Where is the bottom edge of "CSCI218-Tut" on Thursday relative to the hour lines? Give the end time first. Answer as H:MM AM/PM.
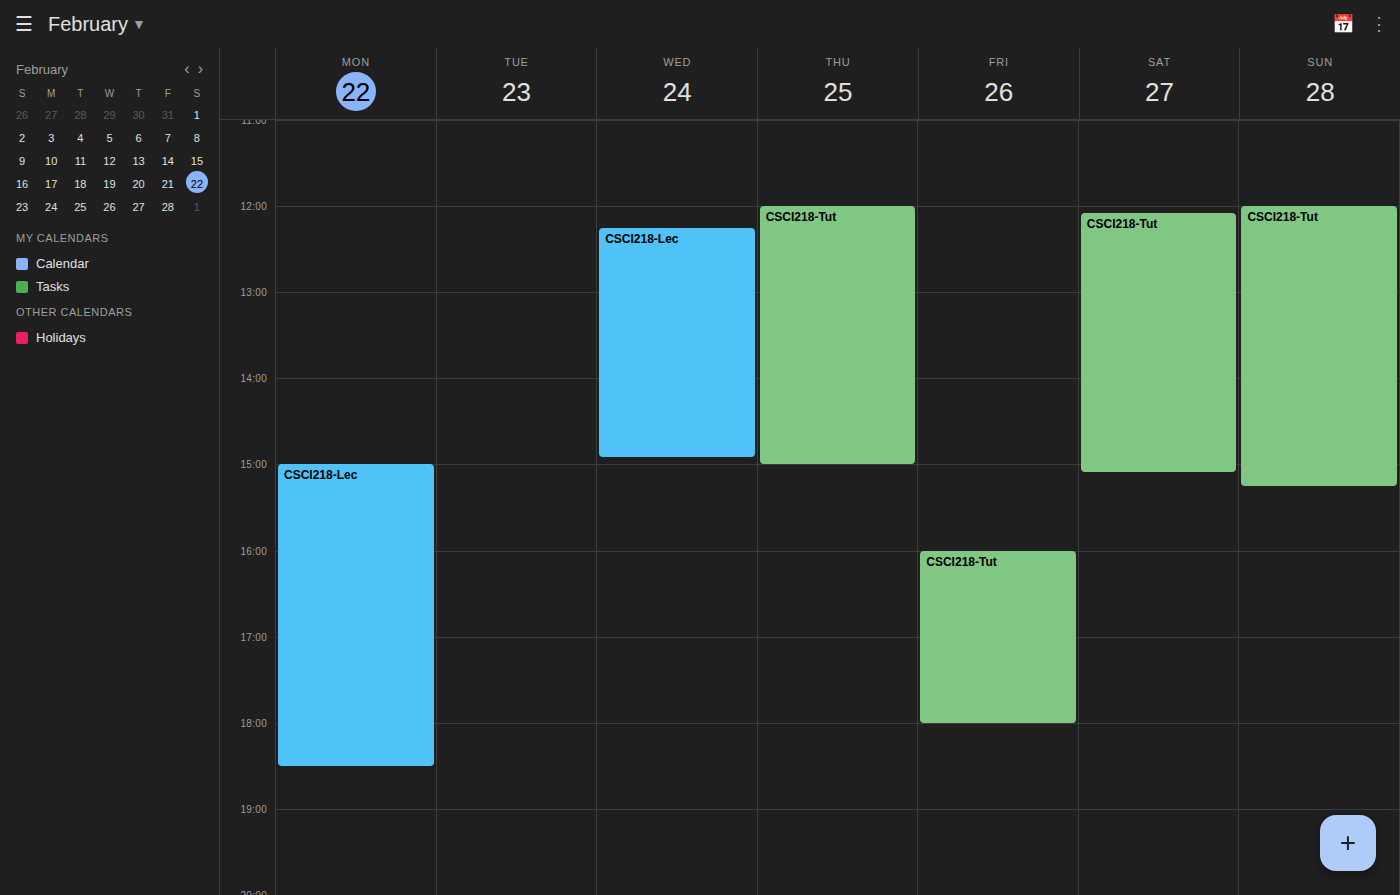
3:00 PM -- exactly on the 3 PM line.